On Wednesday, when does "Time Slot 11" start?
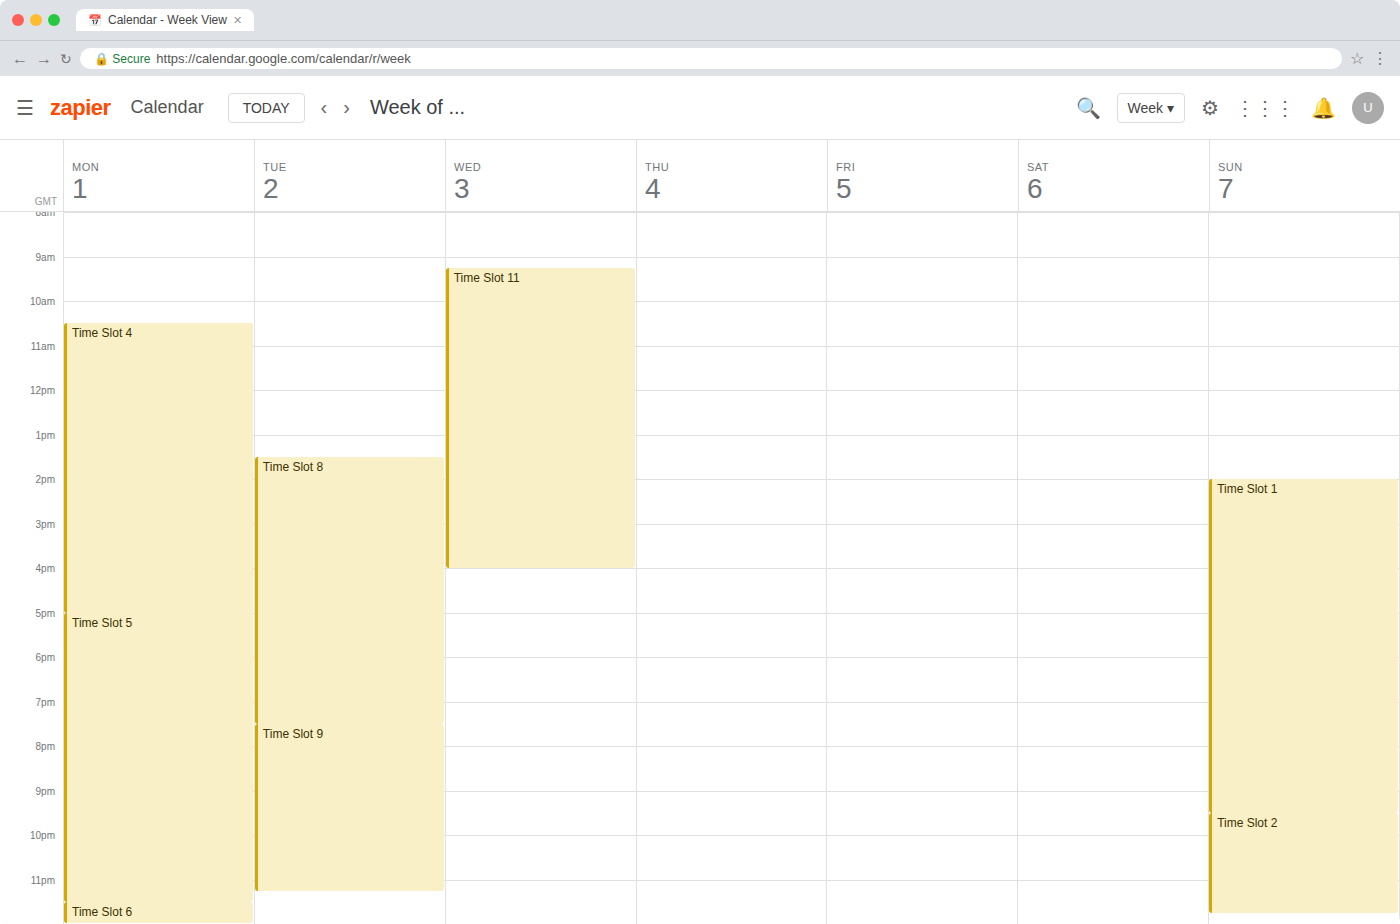
9:15 AM